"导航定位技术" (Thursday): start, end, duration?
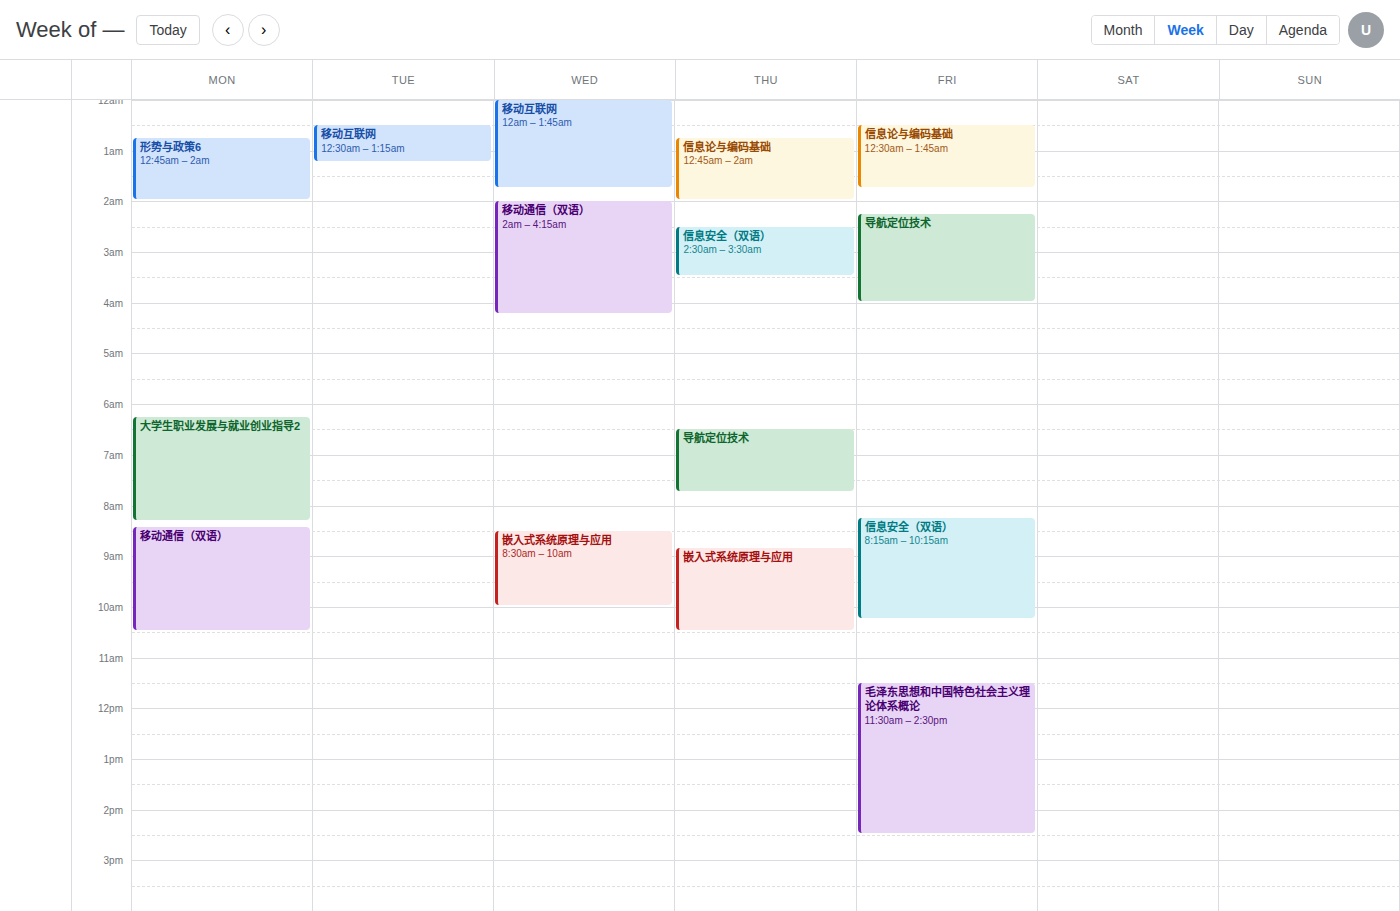
06:30 to 07:45, 1 hour 15 minutes